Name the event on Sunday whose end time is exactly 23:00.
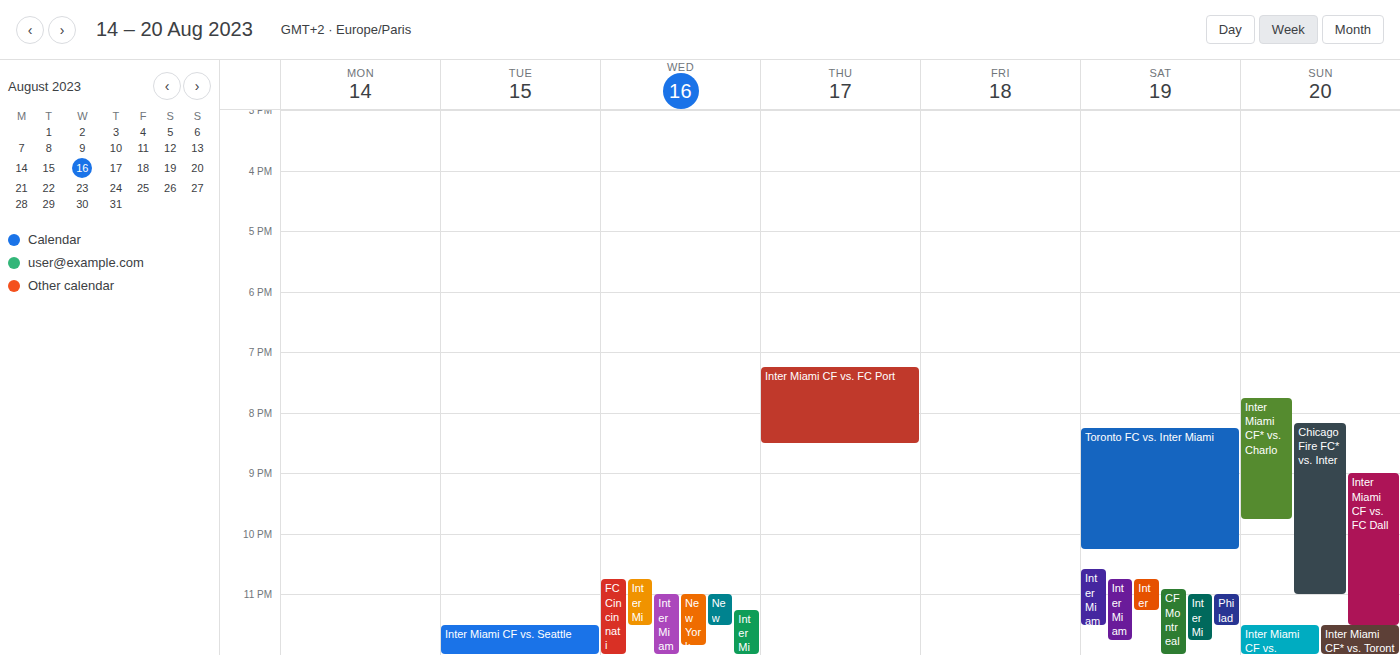
"Chicago Fire FC* vs. Inter"